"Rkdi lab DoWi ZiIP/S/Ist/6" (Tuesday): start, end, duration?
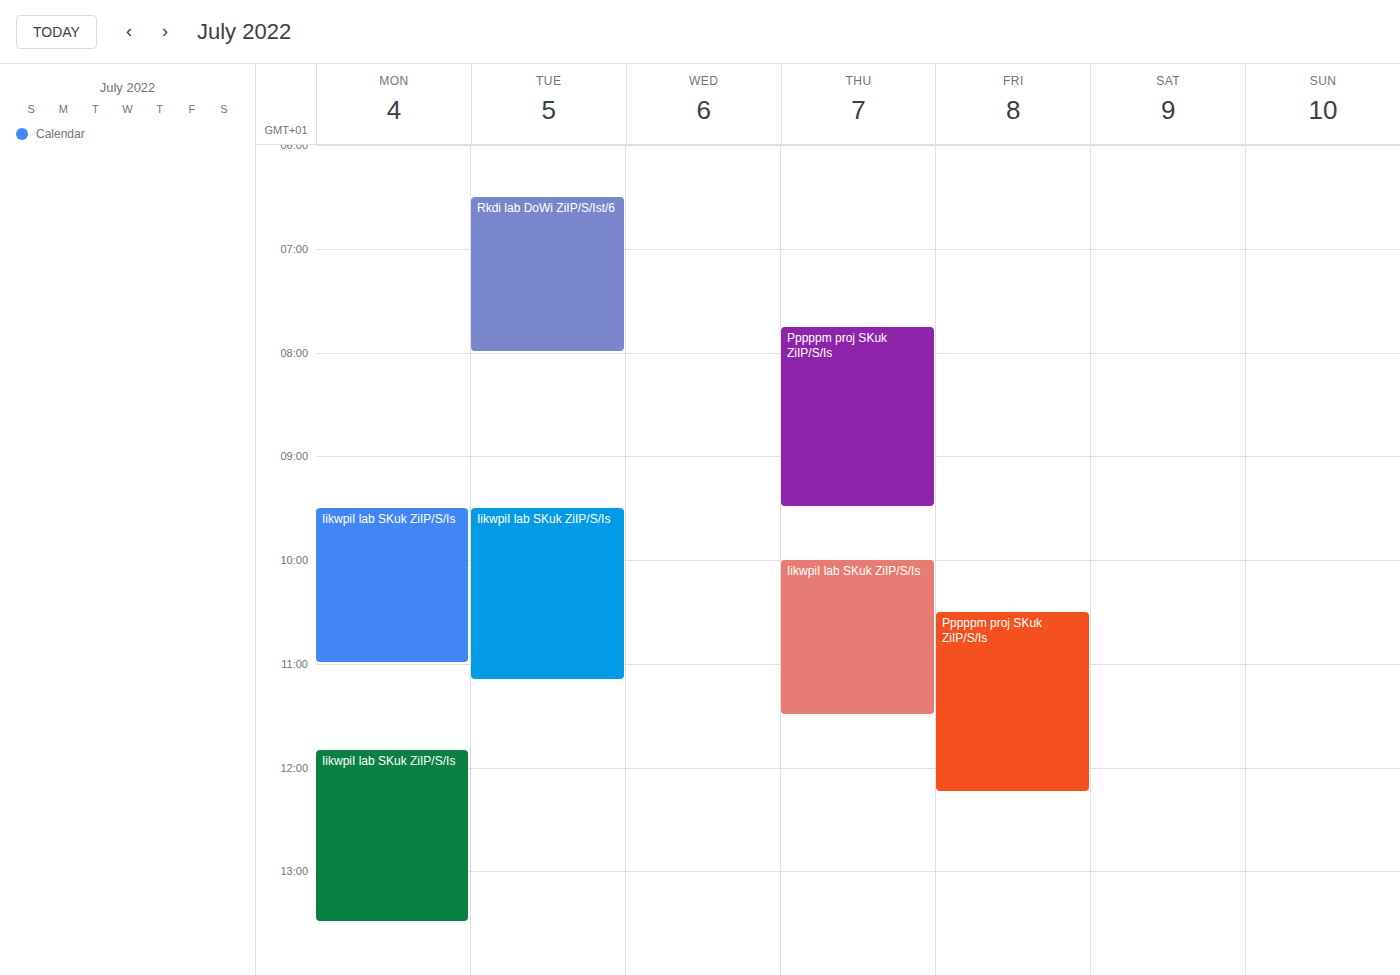
6:30 AM to 8:00 AM, 1 hour 30 minutes